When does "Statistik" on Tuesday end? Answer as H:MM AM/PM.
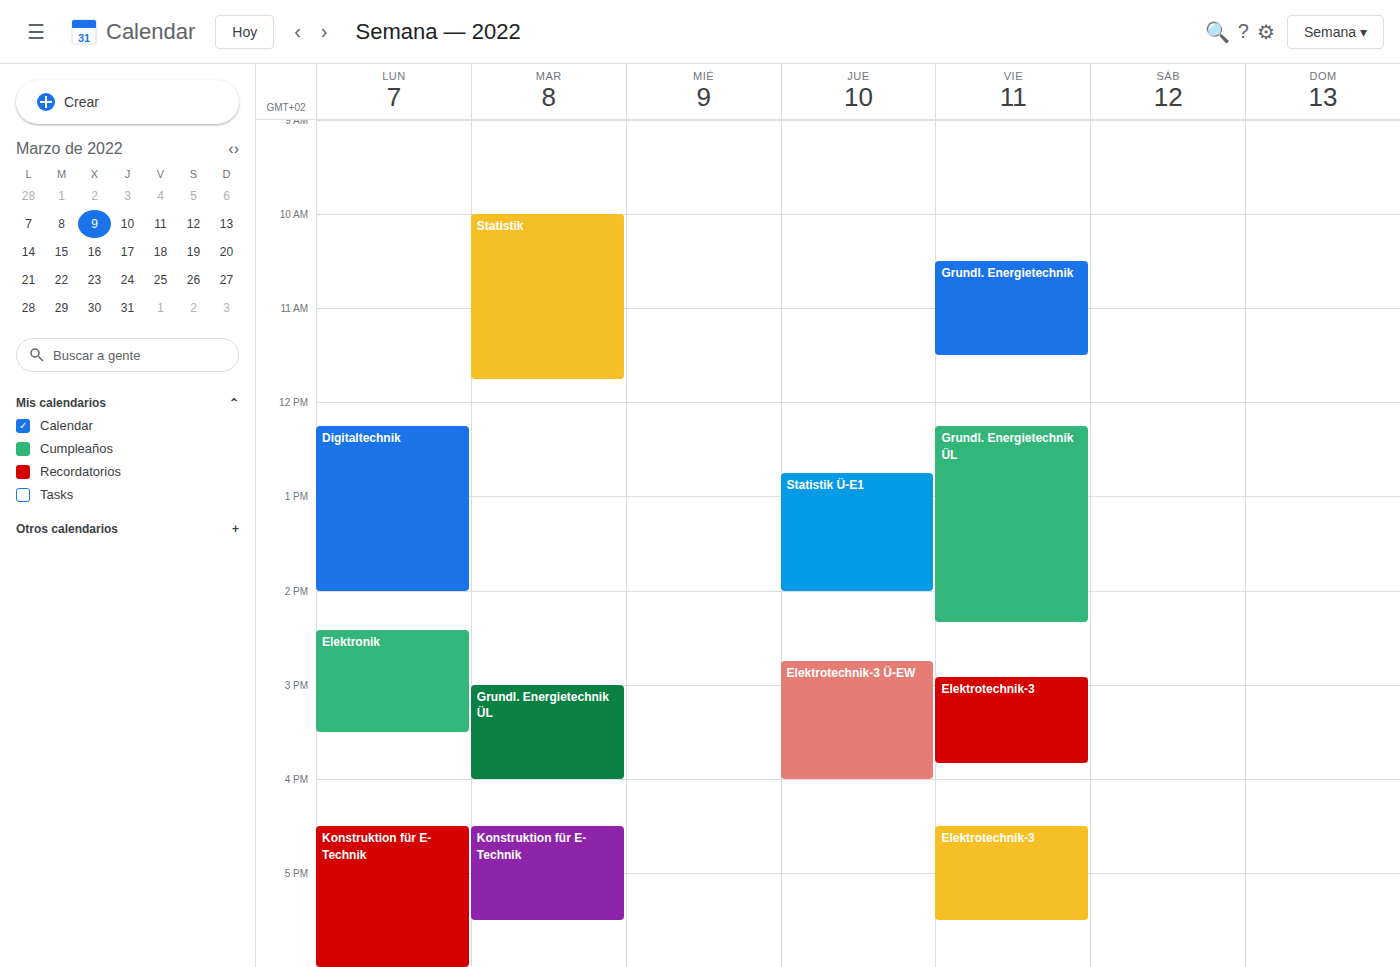
11:45 AM